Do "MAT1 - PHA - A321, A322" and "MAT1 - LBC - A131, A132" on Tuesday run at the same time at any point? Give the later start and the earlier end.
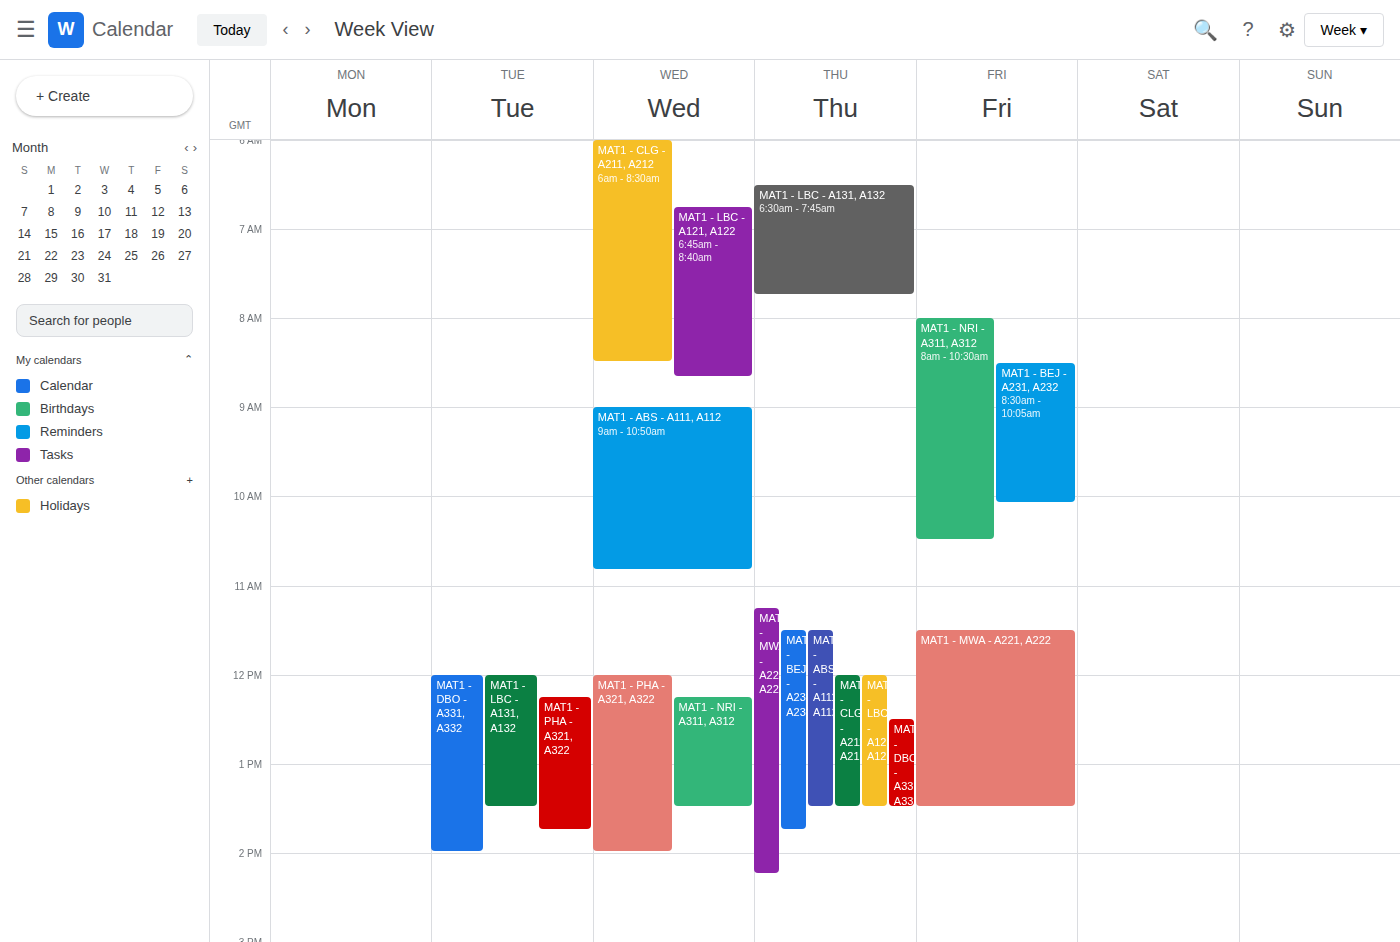
"MAT1 - PHA - A321, A322" starts at 12:15 PM, before "MAT1 - LBC - A131, A132" ends at 1:30 PM -- they overlap.